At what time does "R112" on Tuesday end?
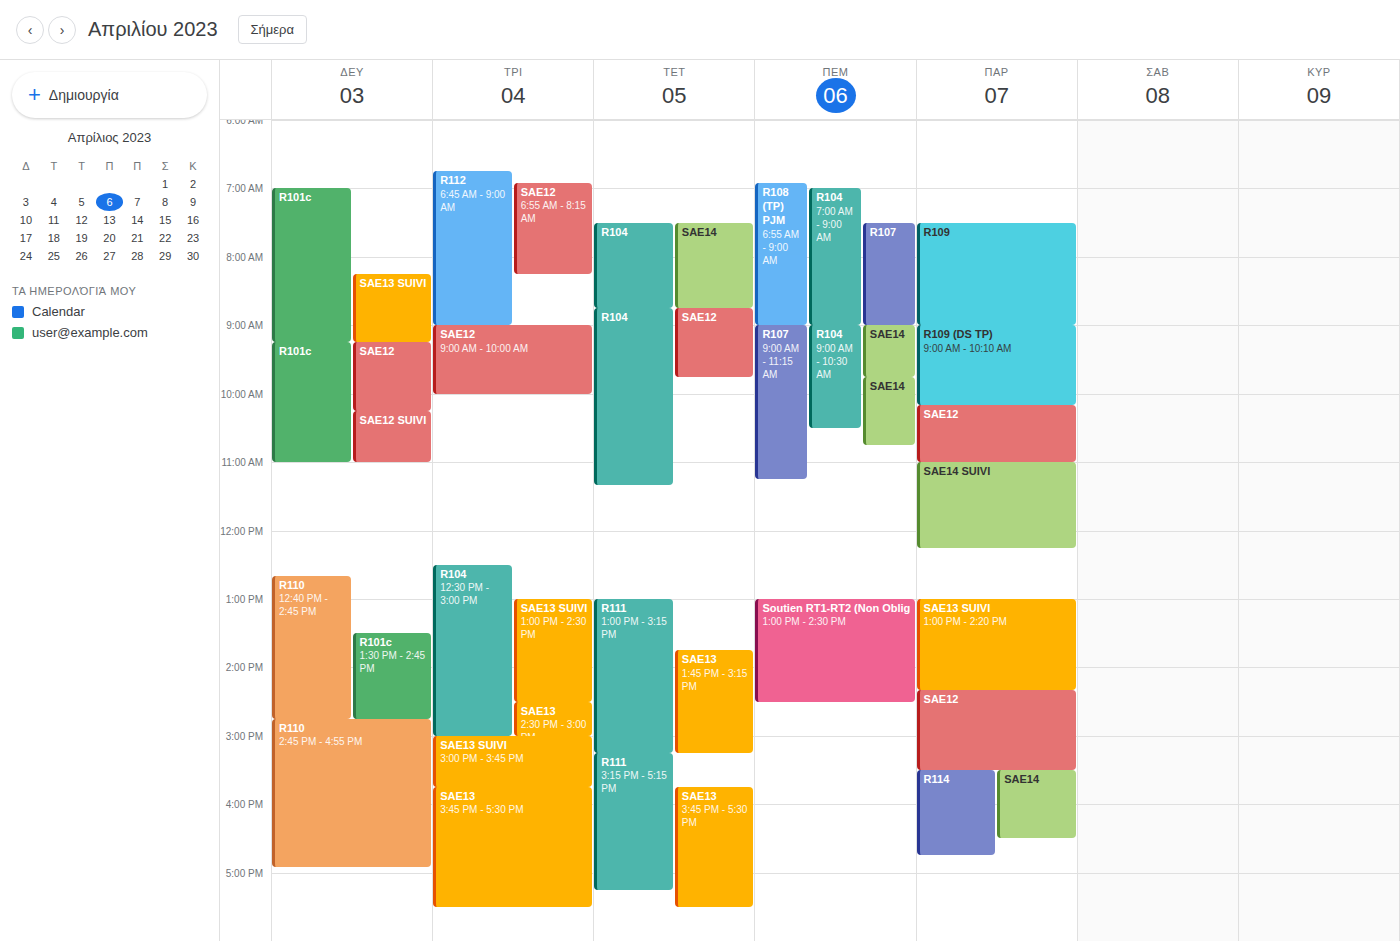
9:00 AM